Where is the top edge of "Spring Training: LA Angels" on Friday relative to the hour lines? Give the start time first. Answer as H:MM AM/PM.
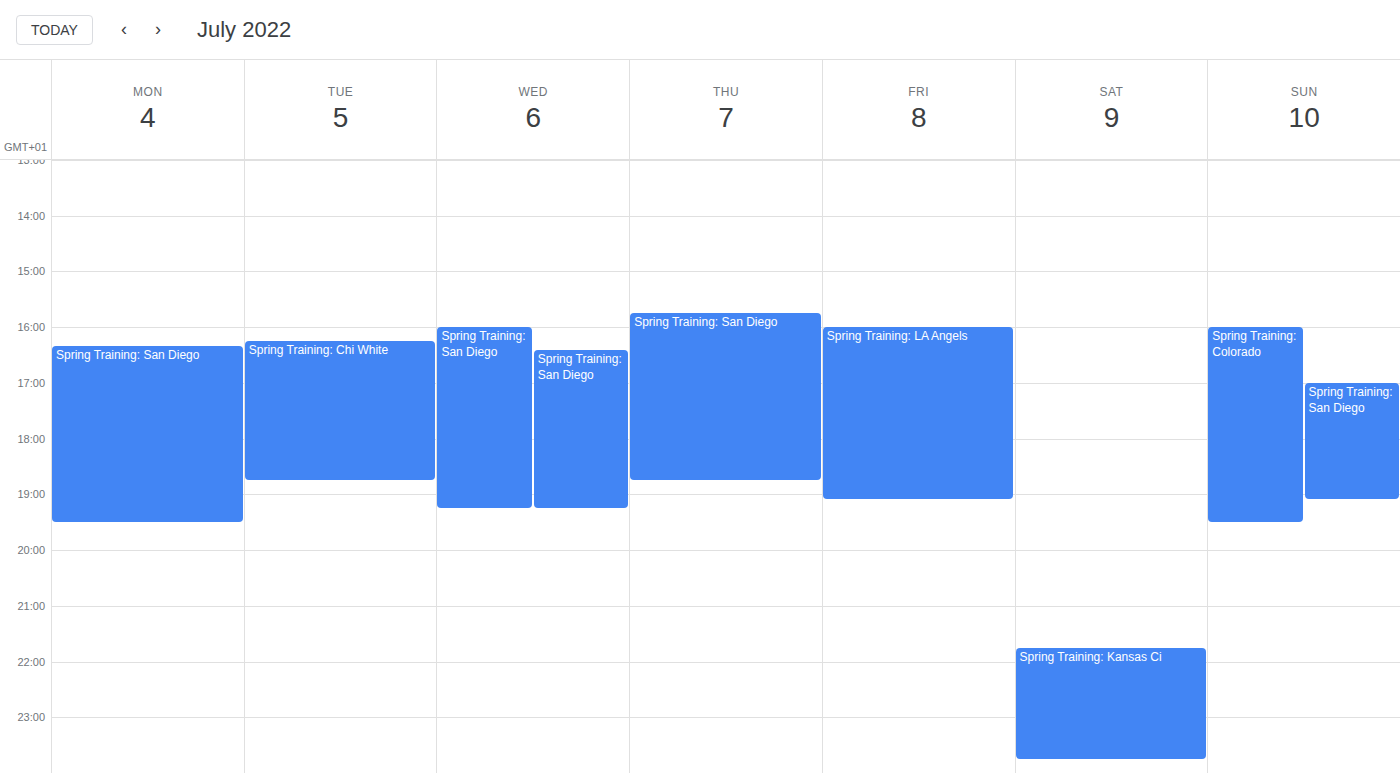
4:00 PM -- exactly on the 4 PM line.